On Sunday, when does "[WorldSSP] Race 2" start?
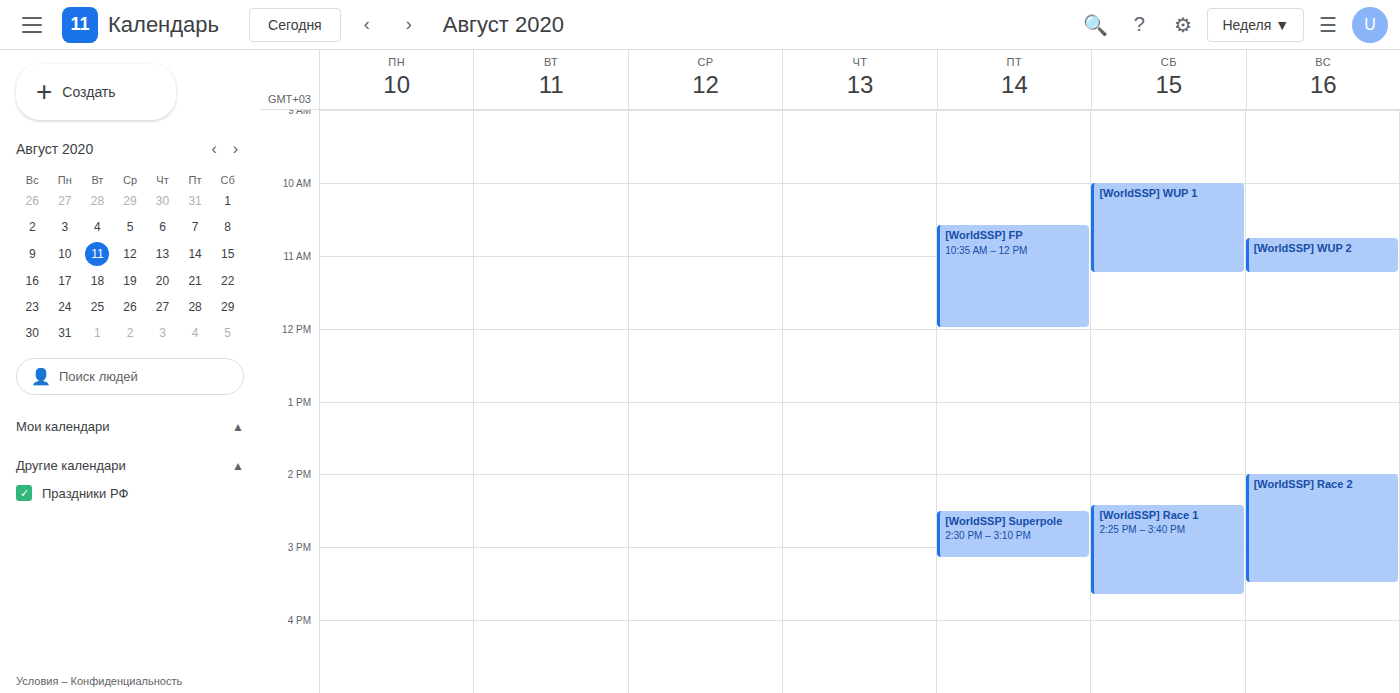
2:00 PM